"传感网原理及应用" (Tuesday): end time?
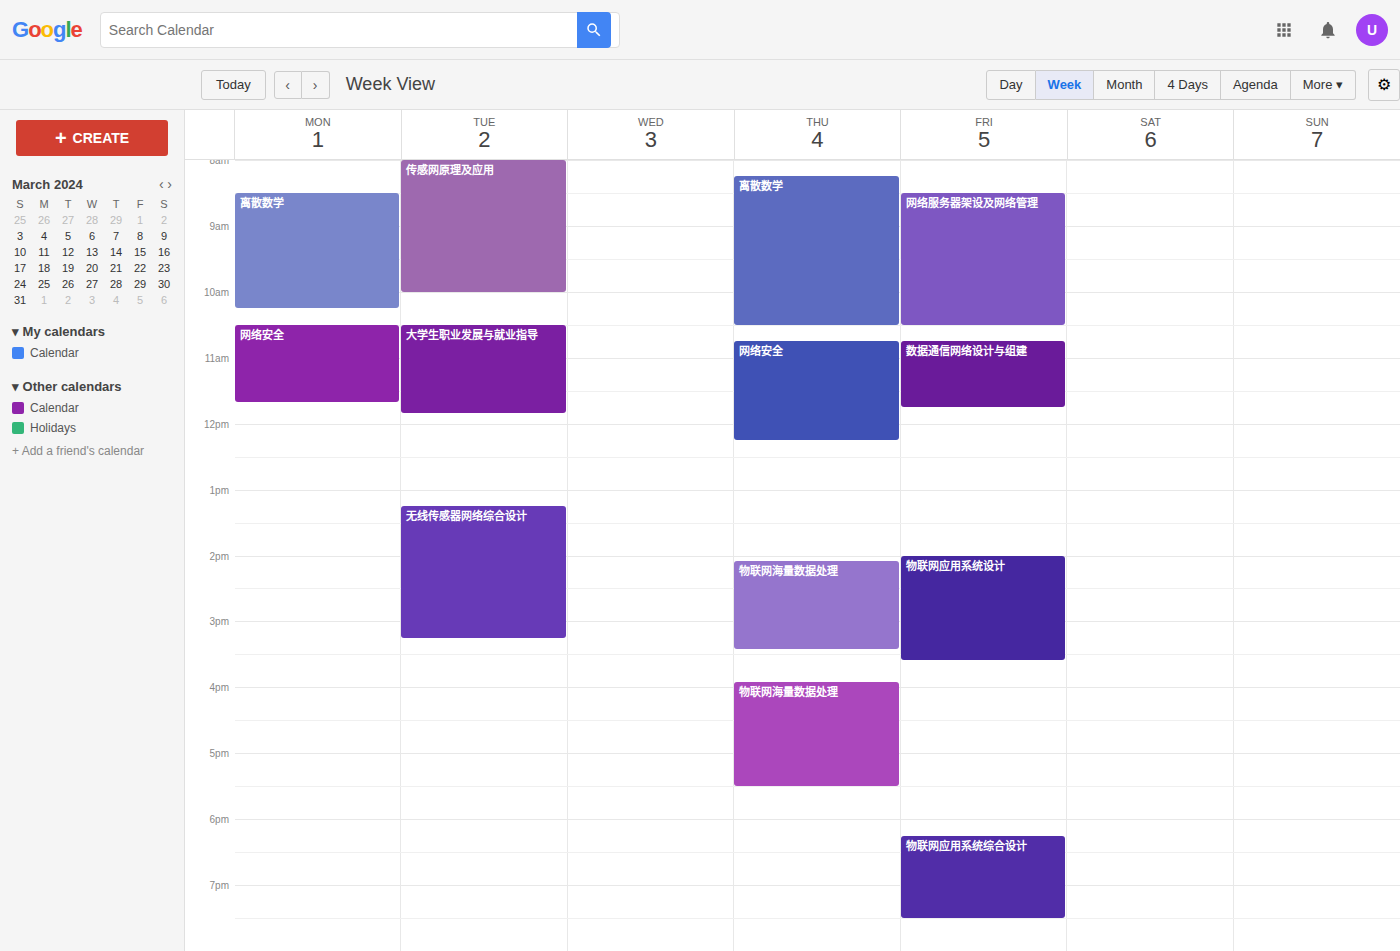
10:00 AM